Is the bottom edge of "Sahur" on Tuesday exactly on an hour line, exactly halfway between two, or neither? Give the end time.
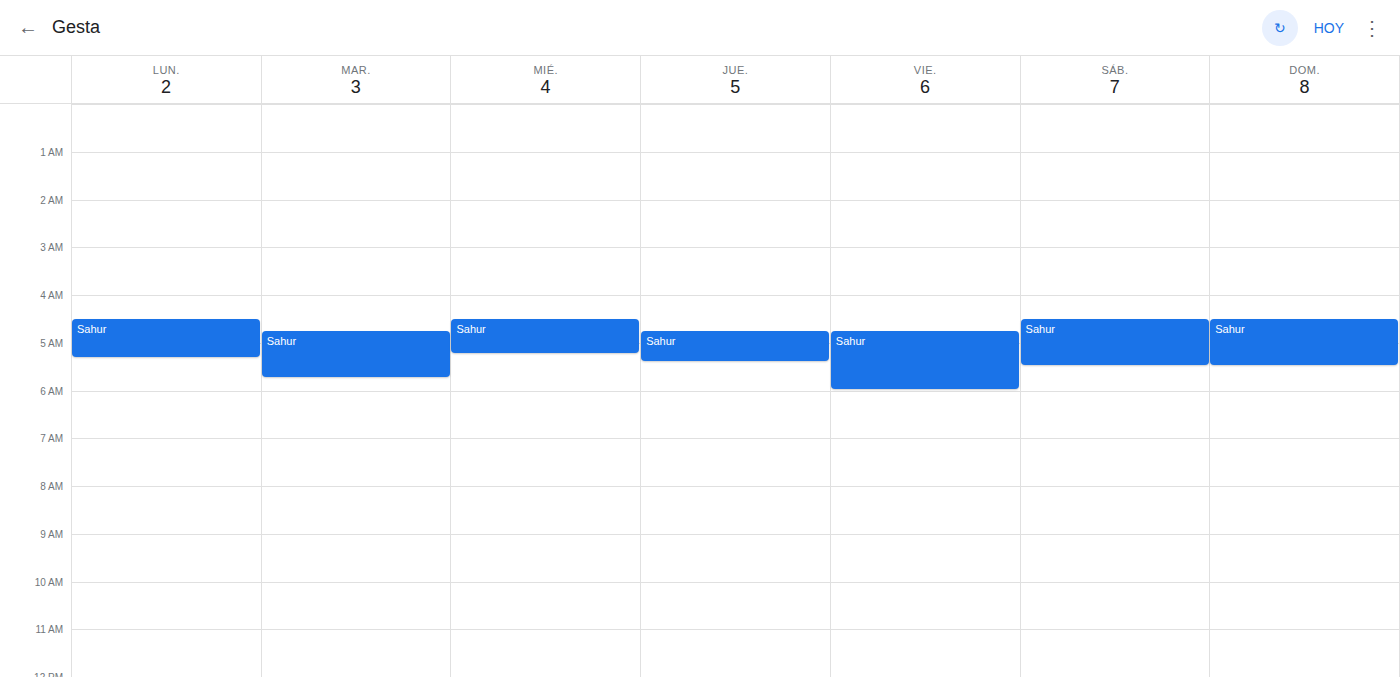
5:45 AM -- neither: three quarters of the way from the 5 AM line to the 6 AM line.